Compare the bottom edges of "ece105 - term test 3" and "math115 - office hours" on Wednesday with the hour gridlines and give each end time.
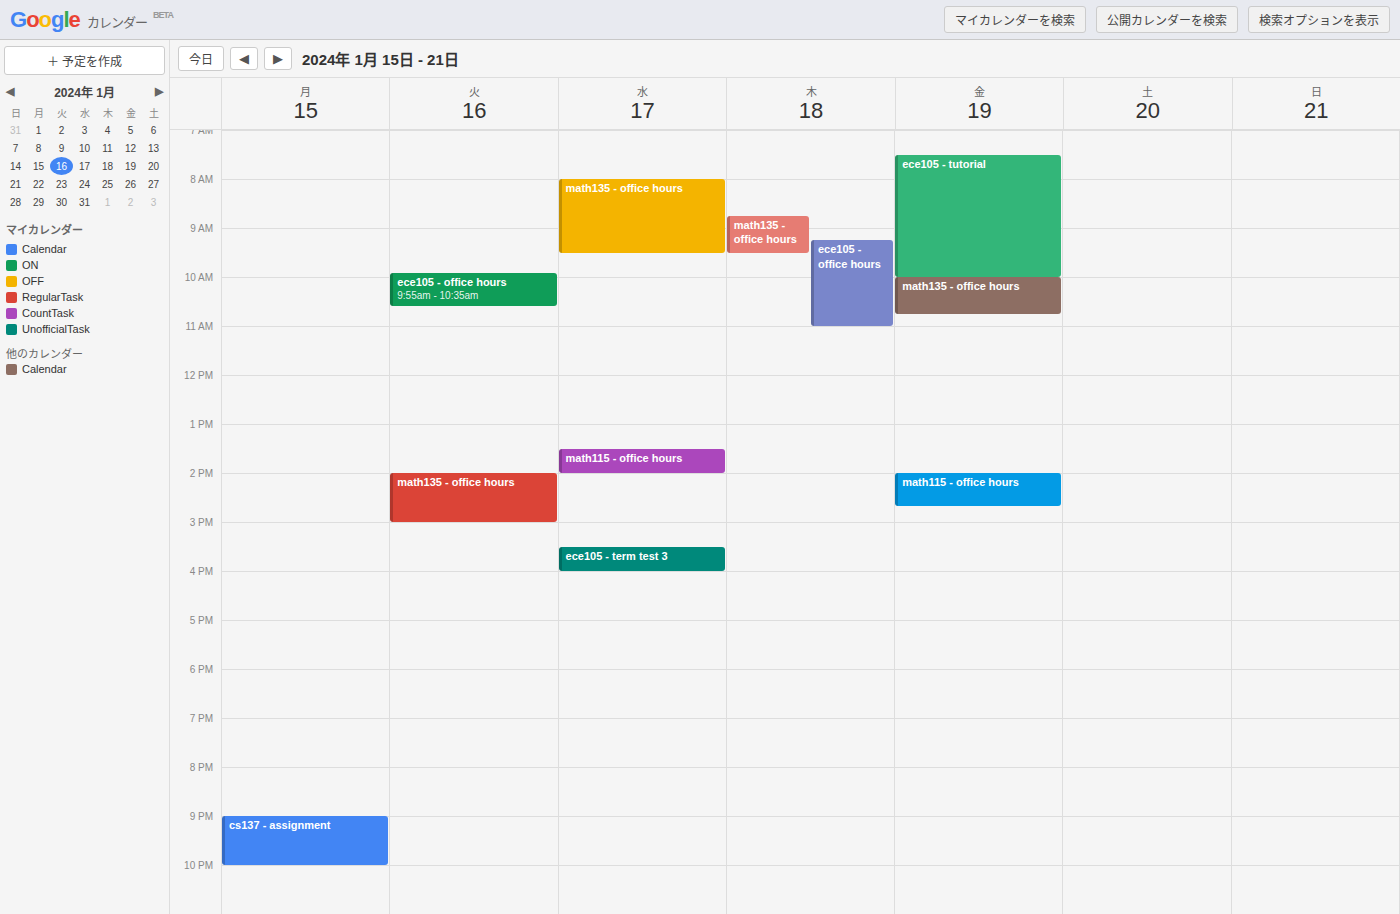
"ece105 - term test 3": 4:00 PM, exactly on the 4 PM line. "math115 - office hours": 2:00 PM, exactly on the 2 PM line.